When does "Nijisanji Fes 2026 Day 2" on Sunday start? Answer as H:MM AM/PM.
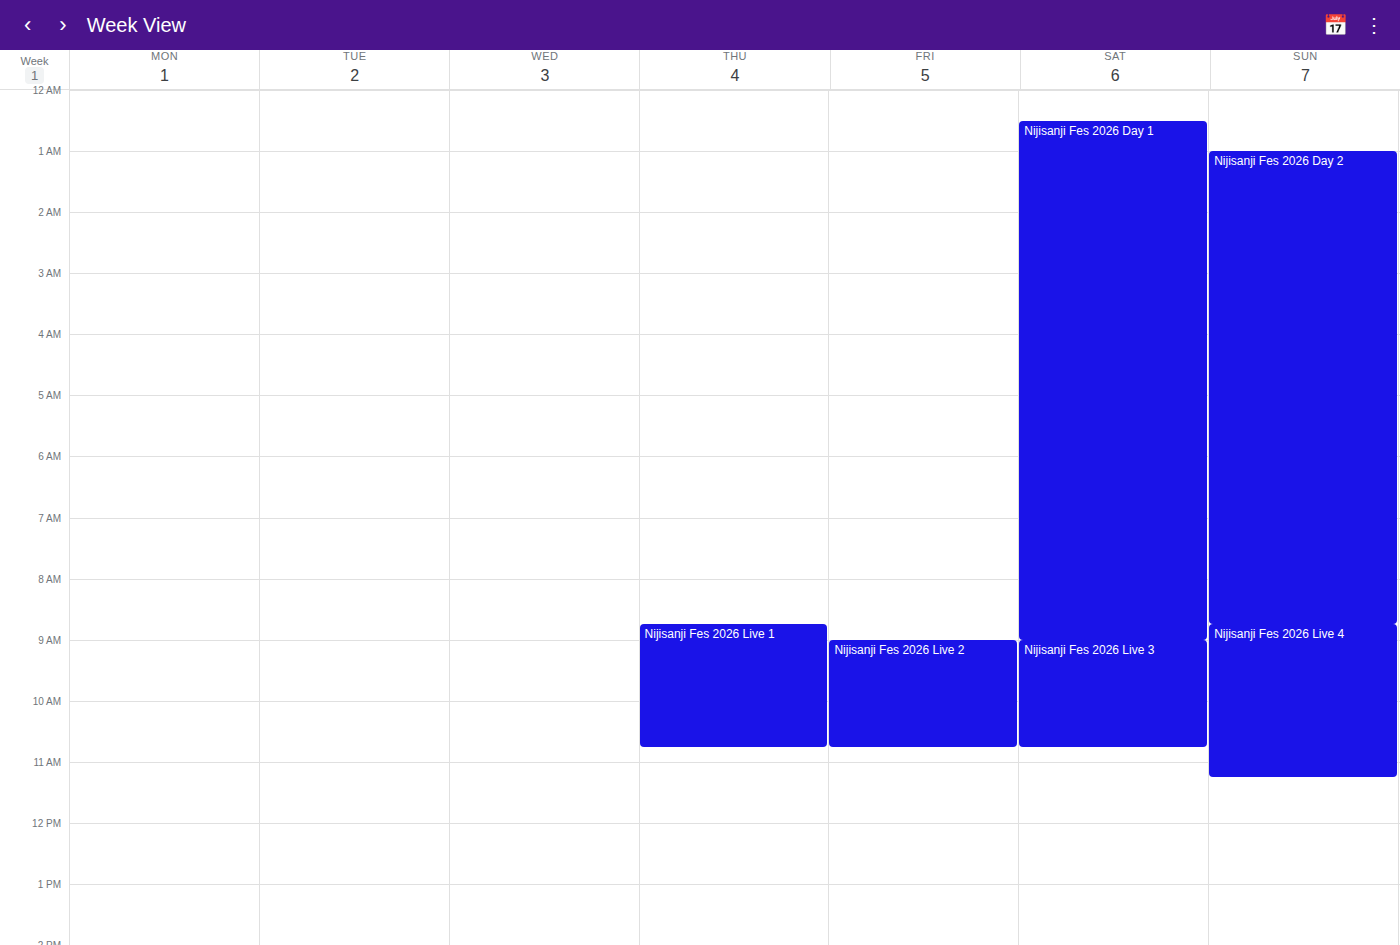
1:00 AM